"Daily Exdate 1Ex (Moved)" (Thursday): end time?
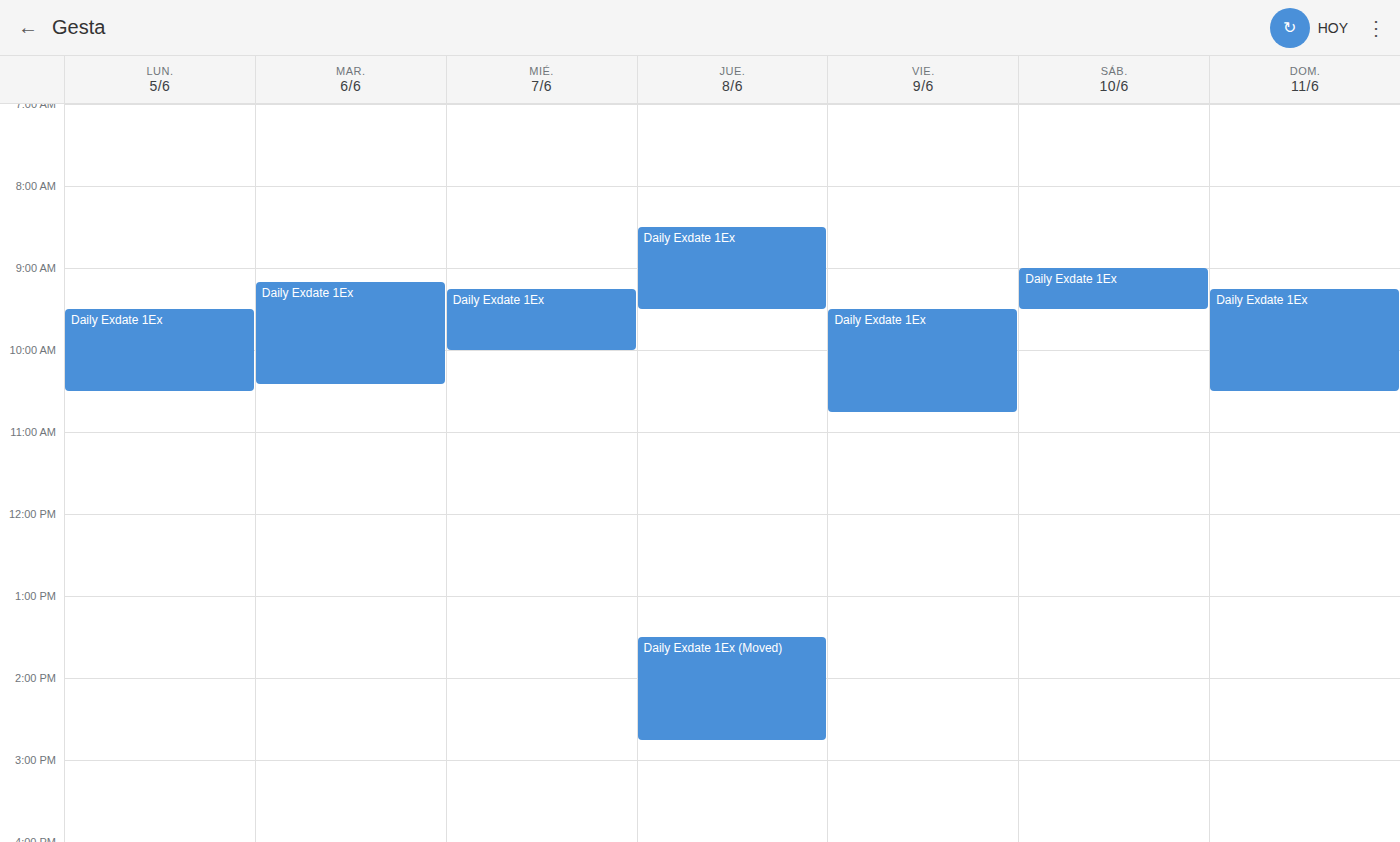
14:45